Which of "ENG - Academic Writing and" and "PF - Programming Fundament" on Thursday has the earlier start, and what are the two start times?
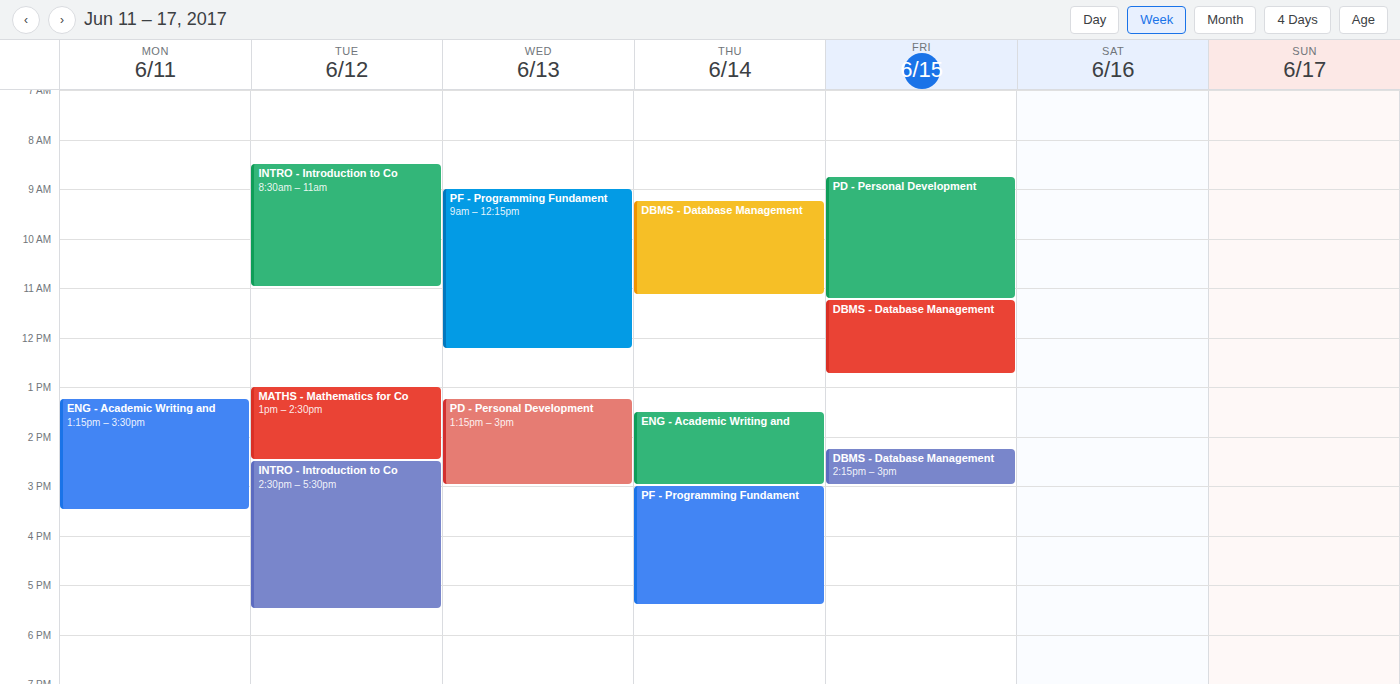
"ENG - Academic Writing and" 1:30 PM; "PF - Programming Fundament" 3:00 PM.